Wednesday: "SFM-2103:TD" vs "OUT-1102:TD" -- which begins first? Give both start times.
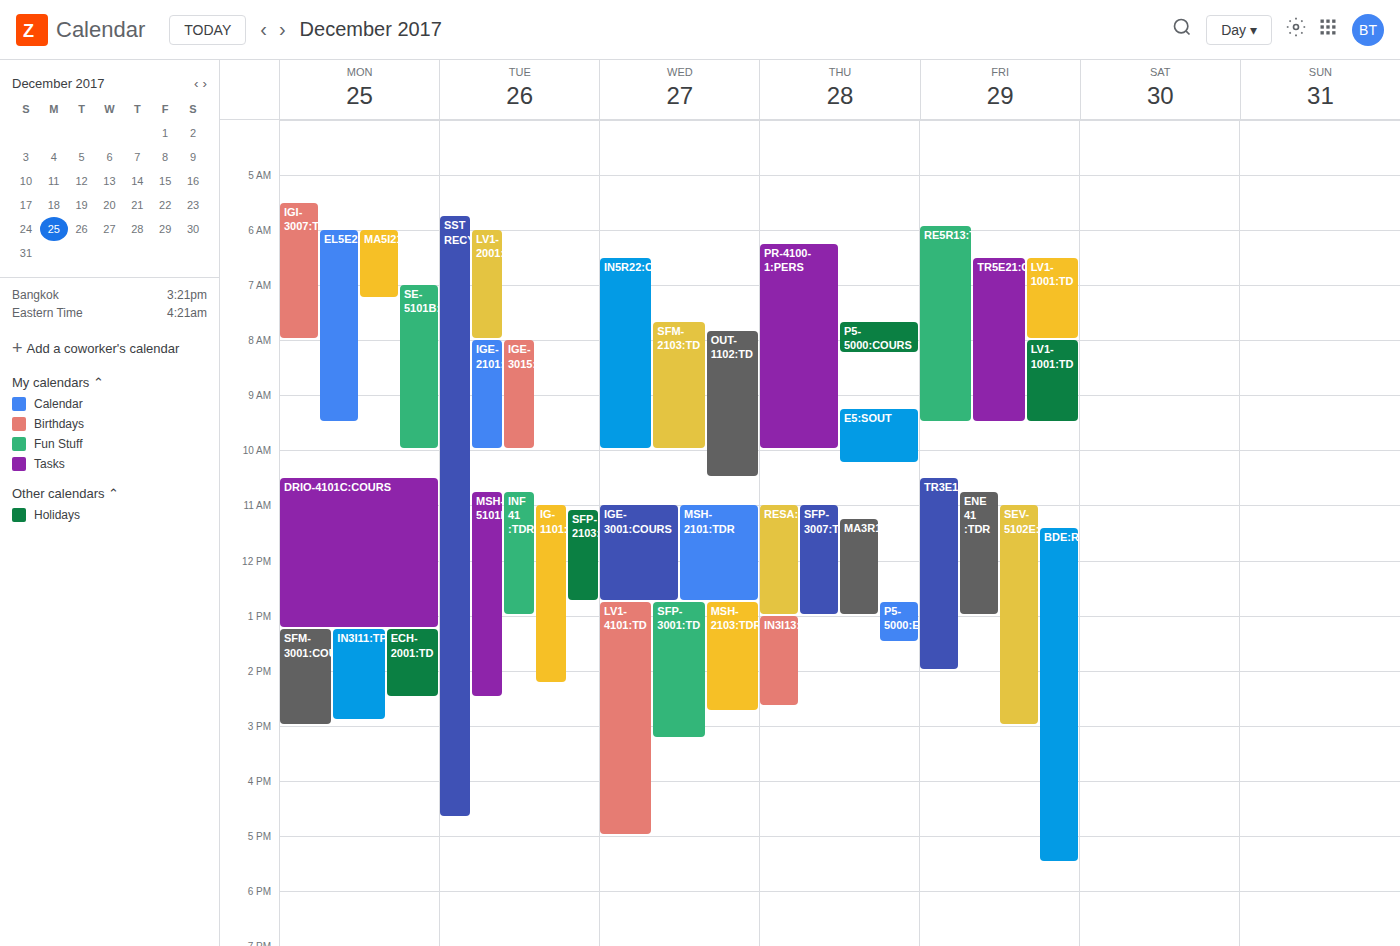
"SFM-2103:TD" 7:40 AM; "OUT-1102:TD" 7:50 AM.